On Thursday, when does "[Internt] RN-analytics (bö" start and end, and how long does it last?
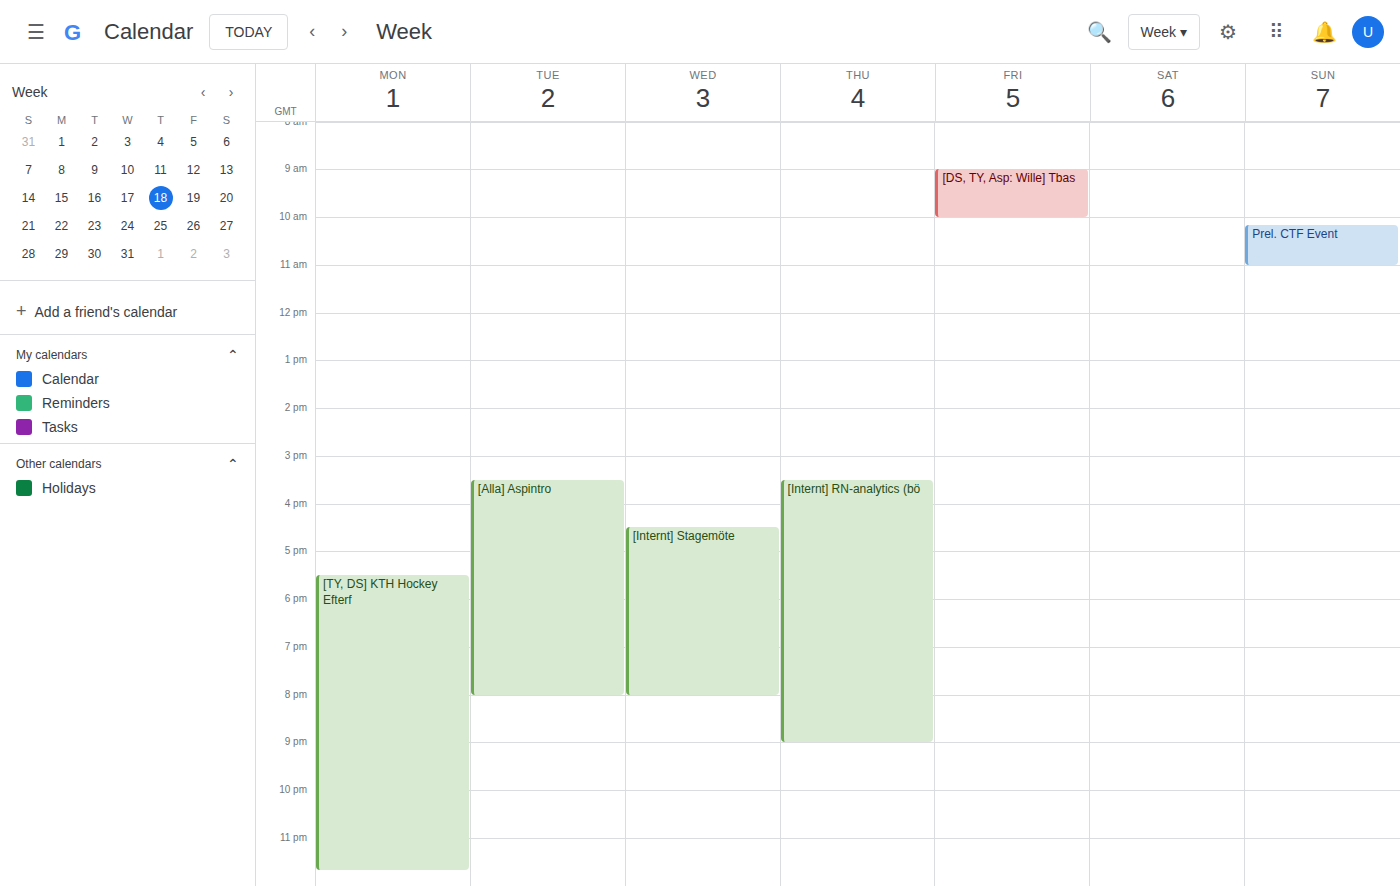
3:30 PM to 9:00 PM, 5 hours 30 minutes